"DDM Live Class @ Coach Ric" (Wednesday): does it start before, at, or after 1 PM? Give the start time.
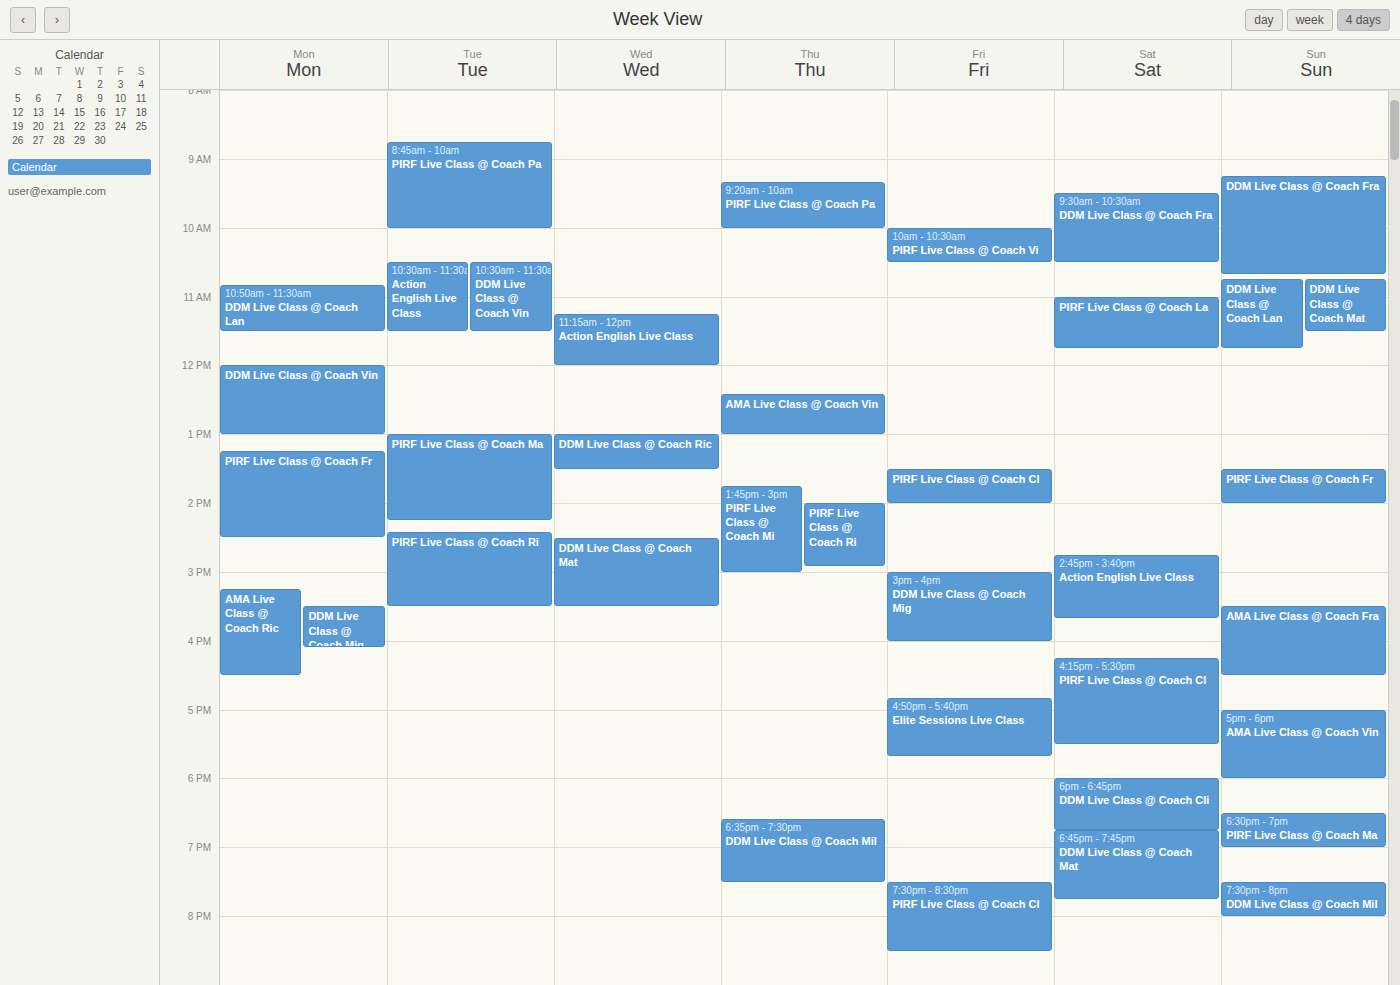
1:00 PM -- exactly at 1 PM, on the 1 PM line.